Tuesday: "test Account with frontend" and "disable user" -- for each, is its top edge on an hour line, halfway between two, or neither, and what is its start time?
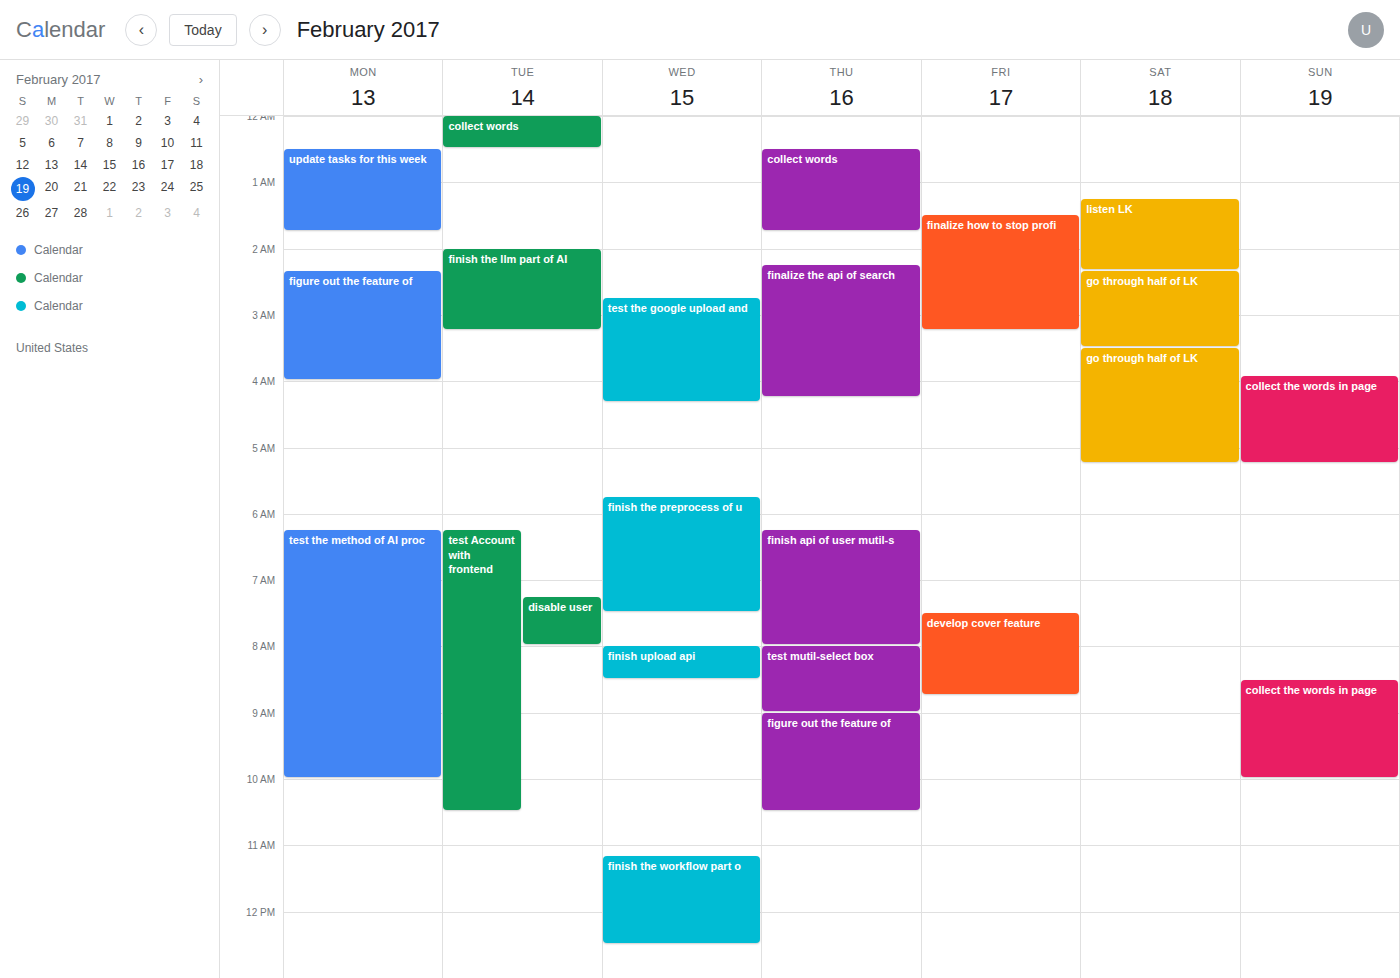
"test Account with frontend": 6:15 AM, neither: a quarter of the way from the 6 AM line to the 7 AM line. "disable user": 7:15 AM, neither: a quarter of the way from the 7 AM line to the 8 AM line.